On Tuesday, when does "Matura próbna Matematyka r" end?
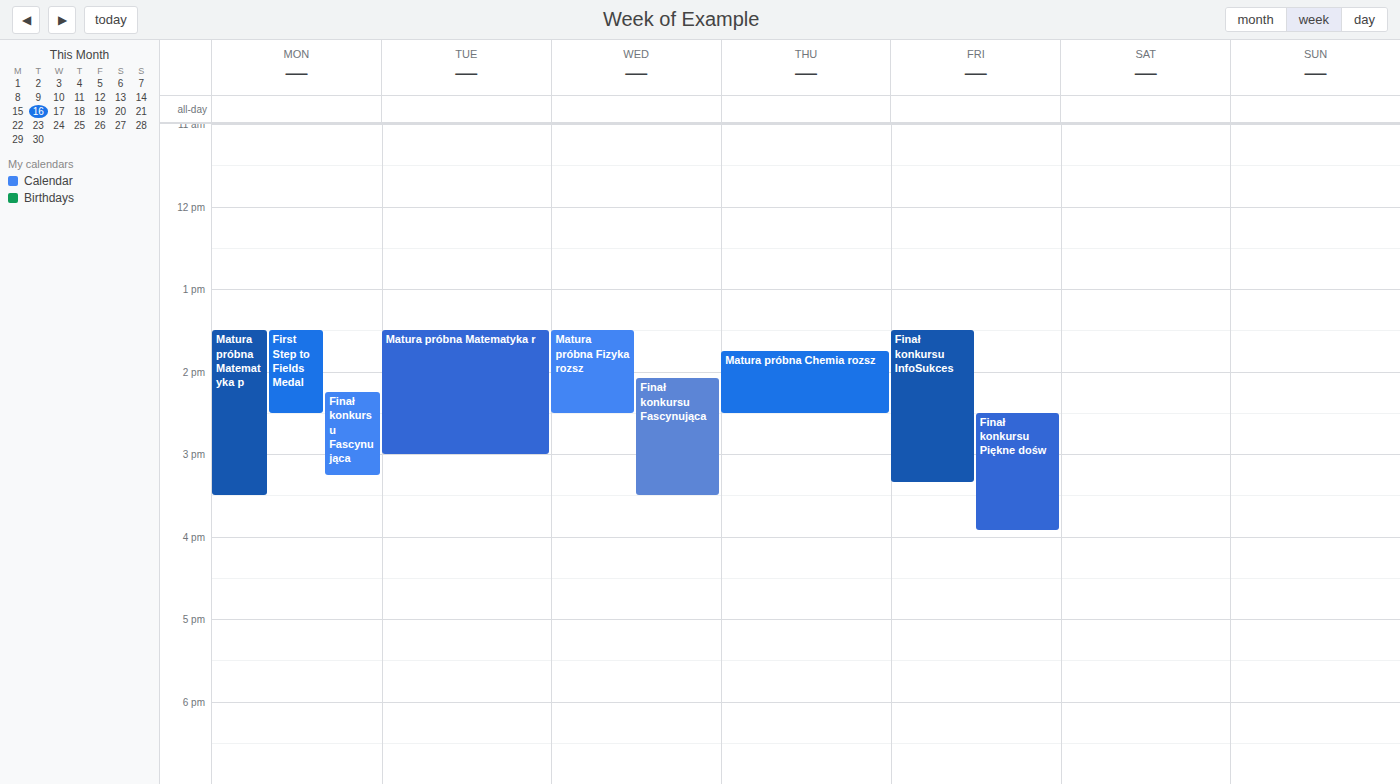
15:00